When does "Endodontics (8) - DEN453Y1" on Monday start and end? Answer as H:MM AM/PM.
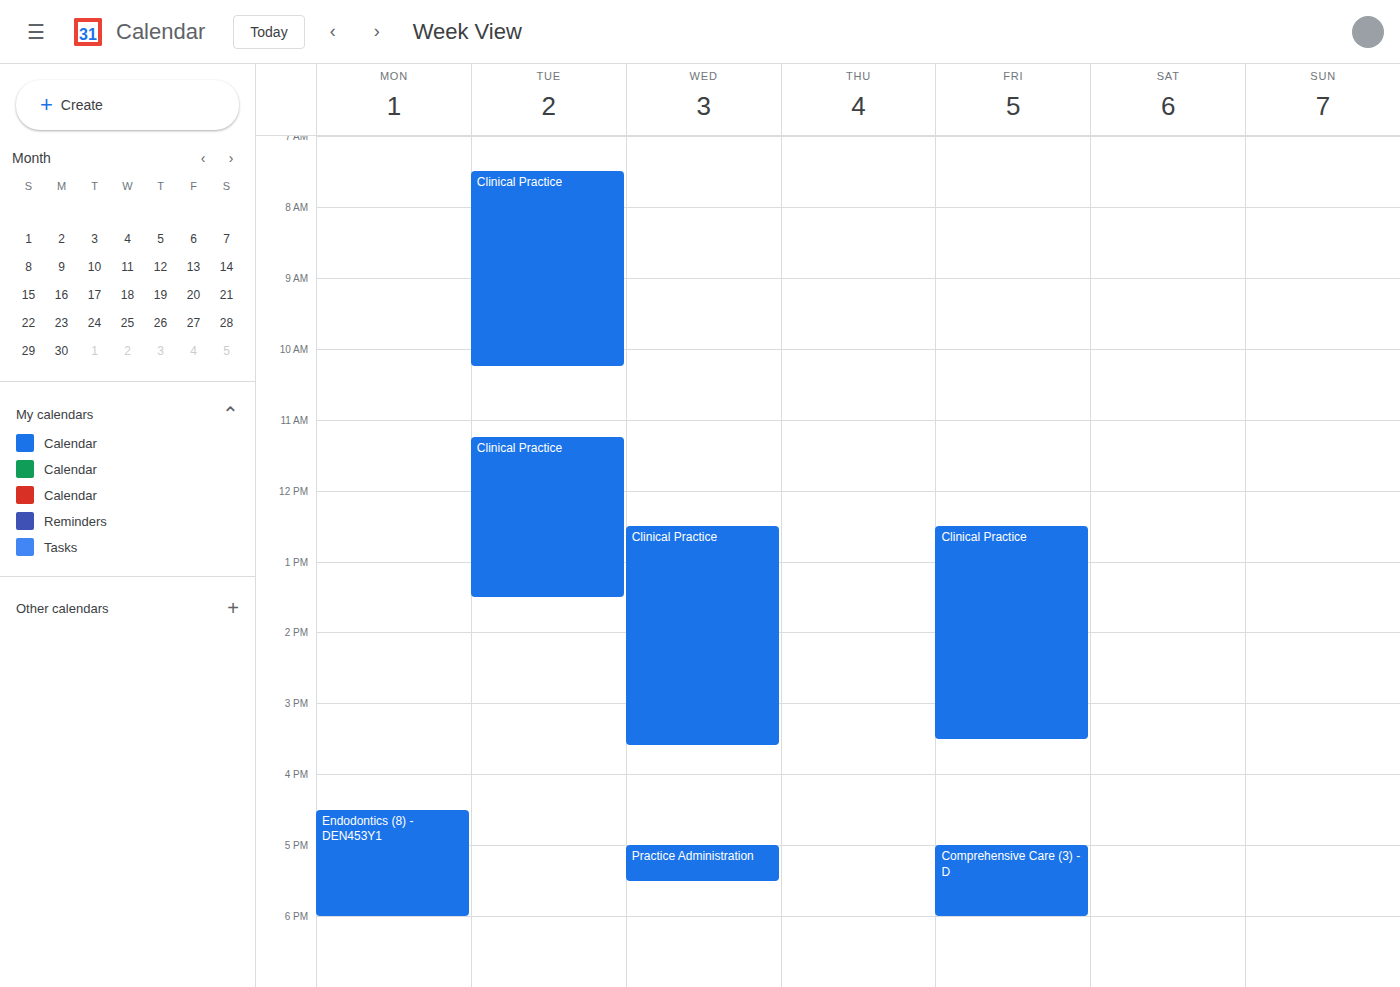
4:30 PM to 6:00 PM